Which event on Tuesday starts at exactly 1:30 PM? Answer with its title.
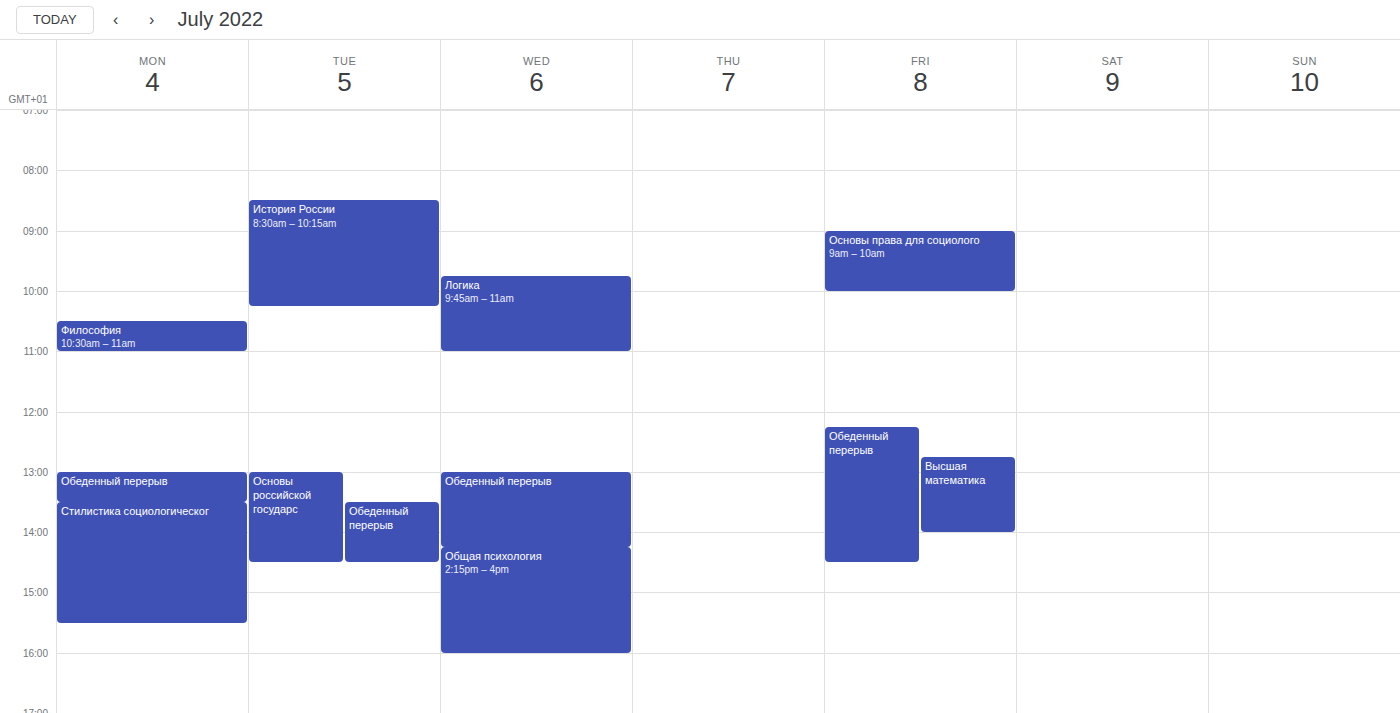
"Обеденный перерыв"